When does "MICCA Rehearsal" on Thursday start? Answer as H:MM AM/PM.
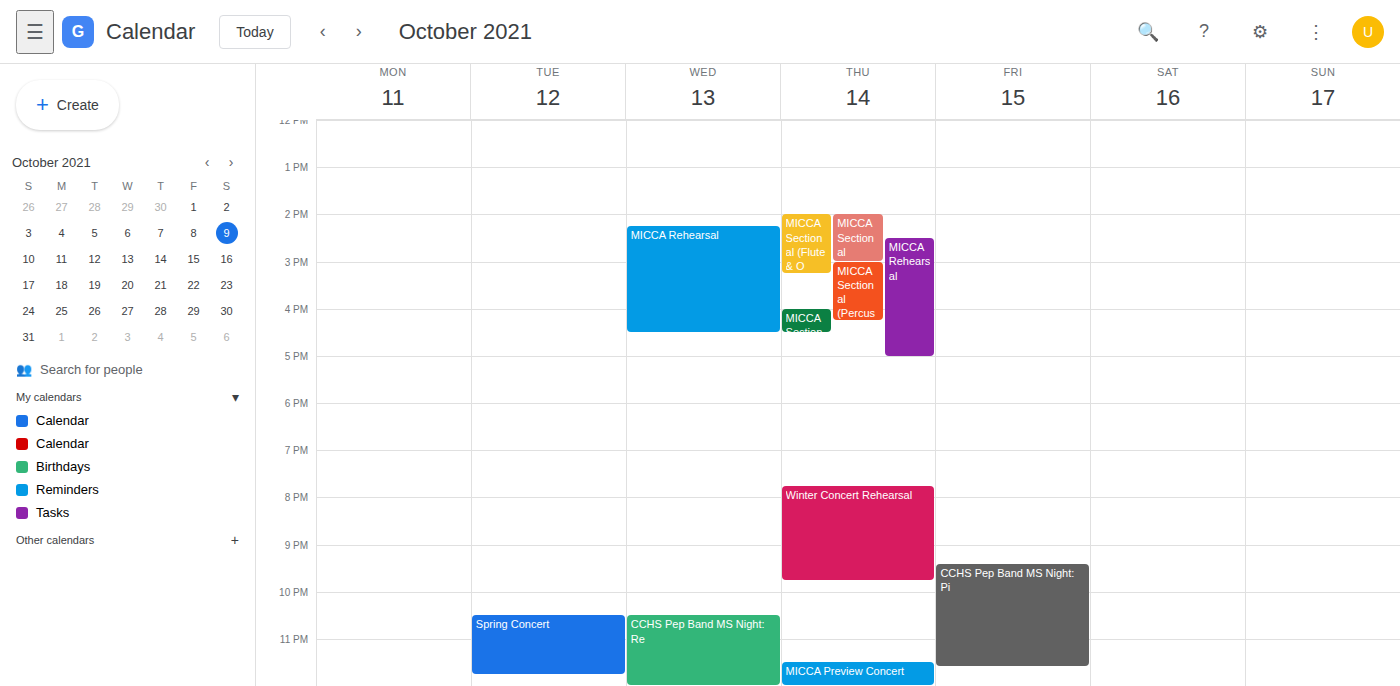
2:30 PM